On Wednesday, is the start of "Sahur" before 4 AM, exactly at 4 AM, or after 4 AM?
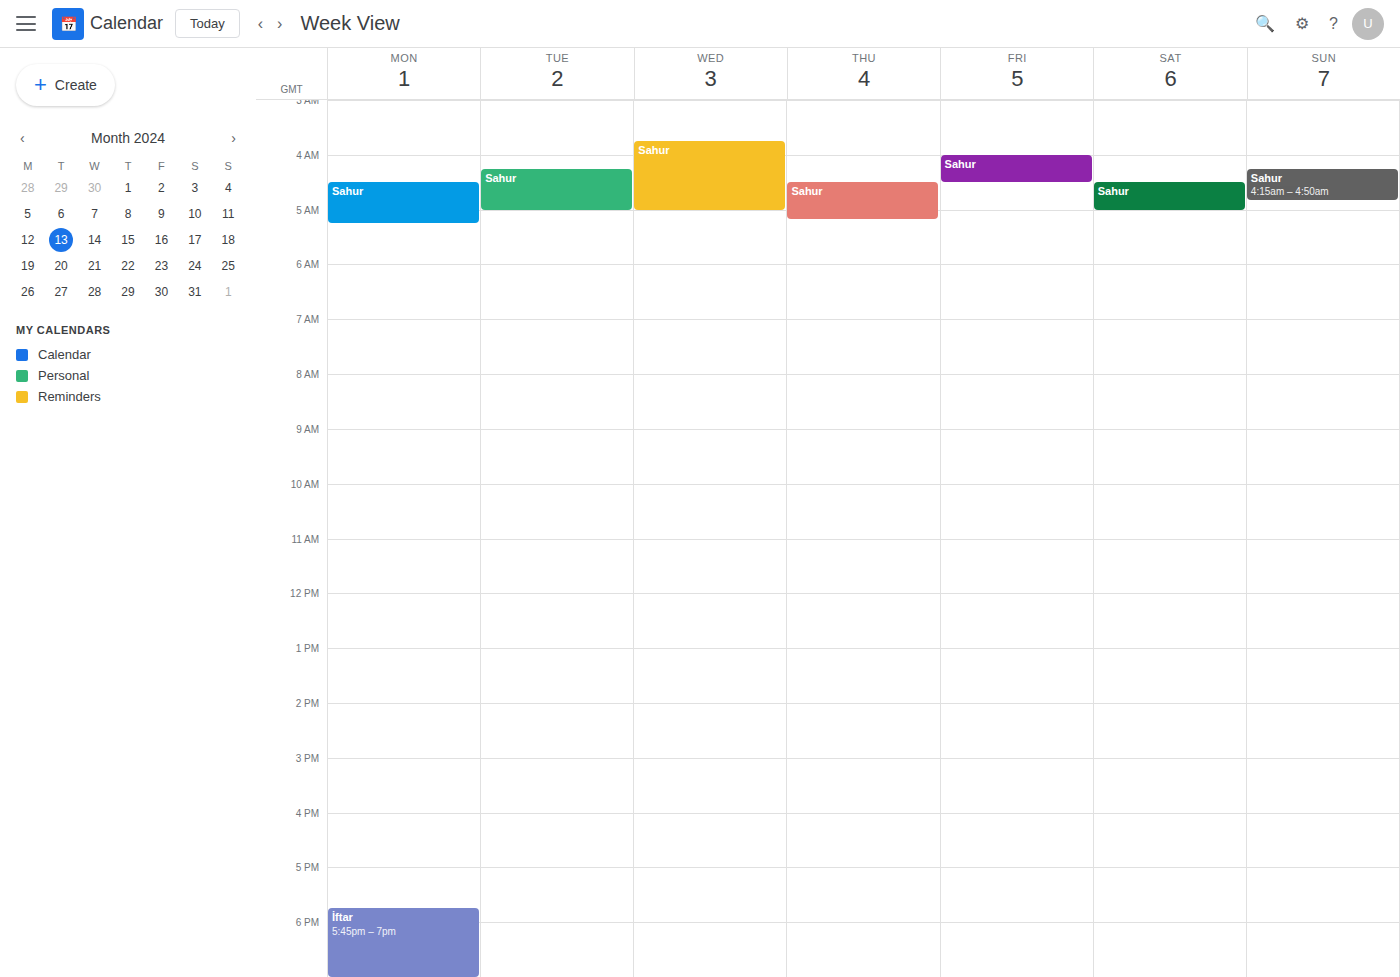
3:45 AM -- before 4 AM, 15 minutes above the 4 AM line.